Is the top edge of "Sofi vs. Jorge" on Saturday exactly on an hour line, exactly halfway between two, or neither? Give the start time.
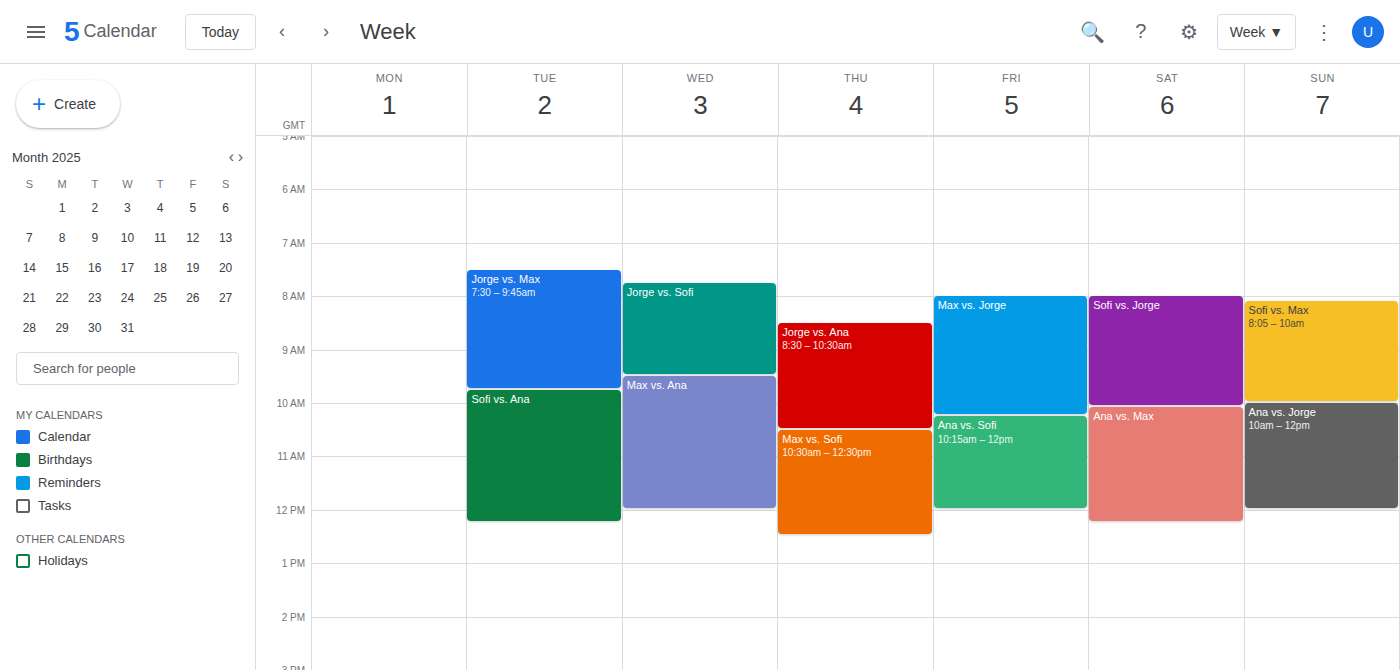
8:00 AM -- exactly on the 8 AM line.